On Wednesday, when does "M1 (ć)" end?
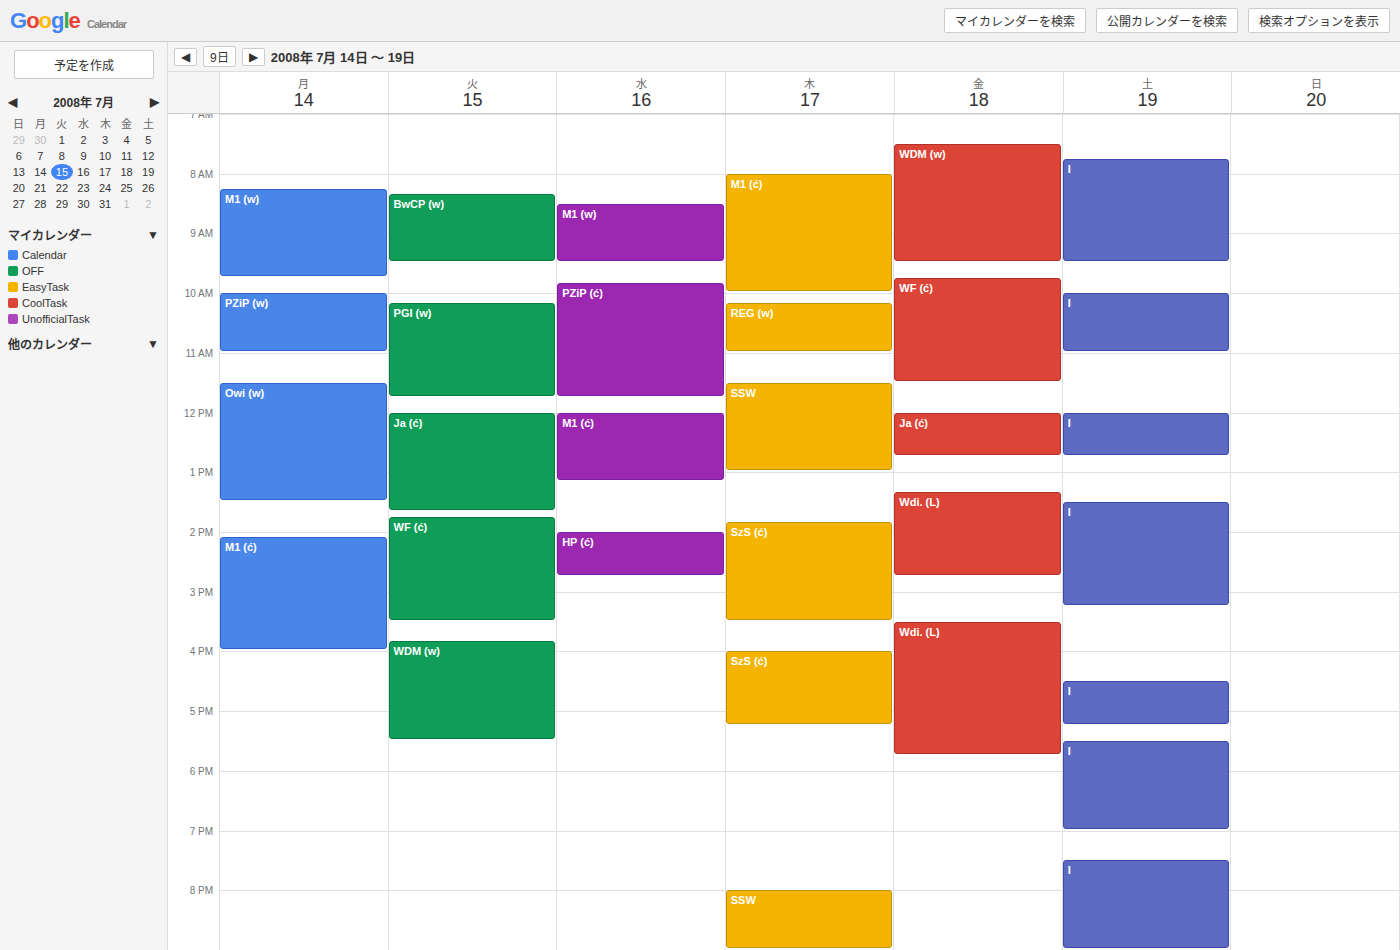
1:10 PM